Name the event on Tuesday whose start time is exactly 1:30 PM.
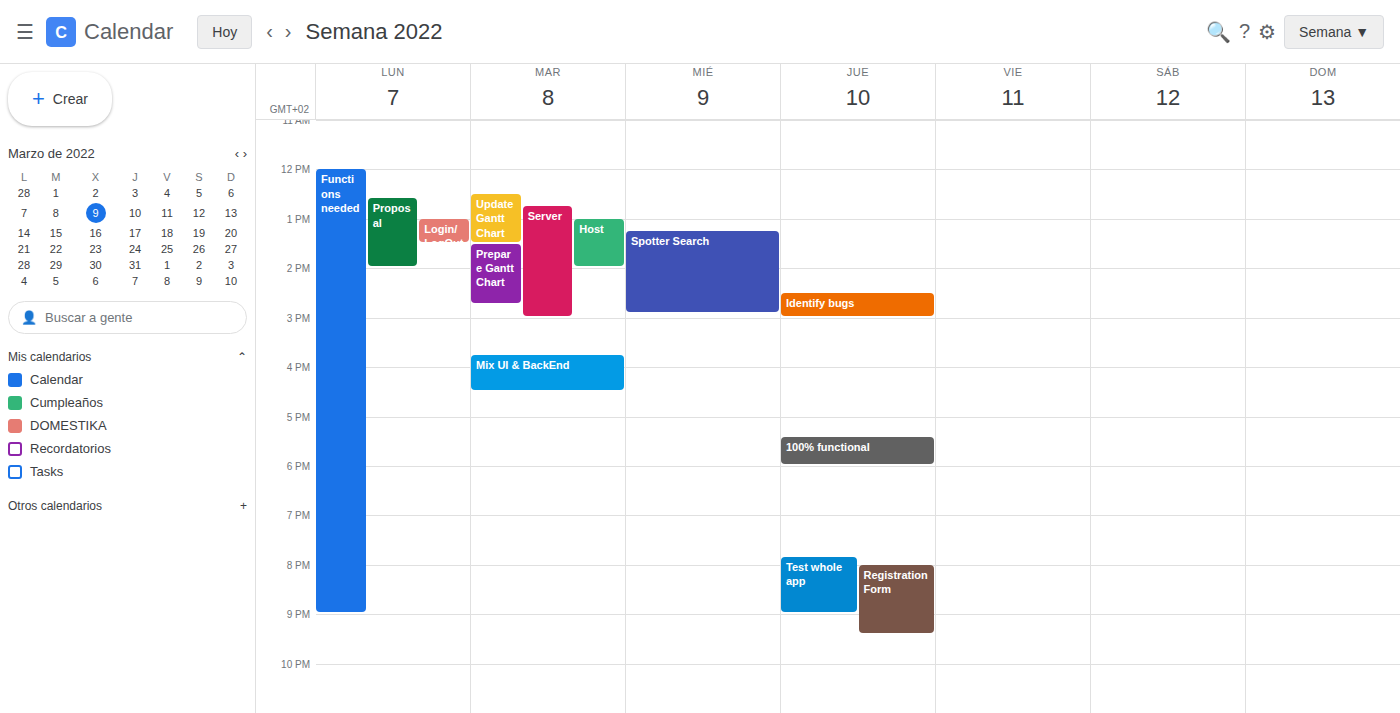
"Prepare Gantt Chart"